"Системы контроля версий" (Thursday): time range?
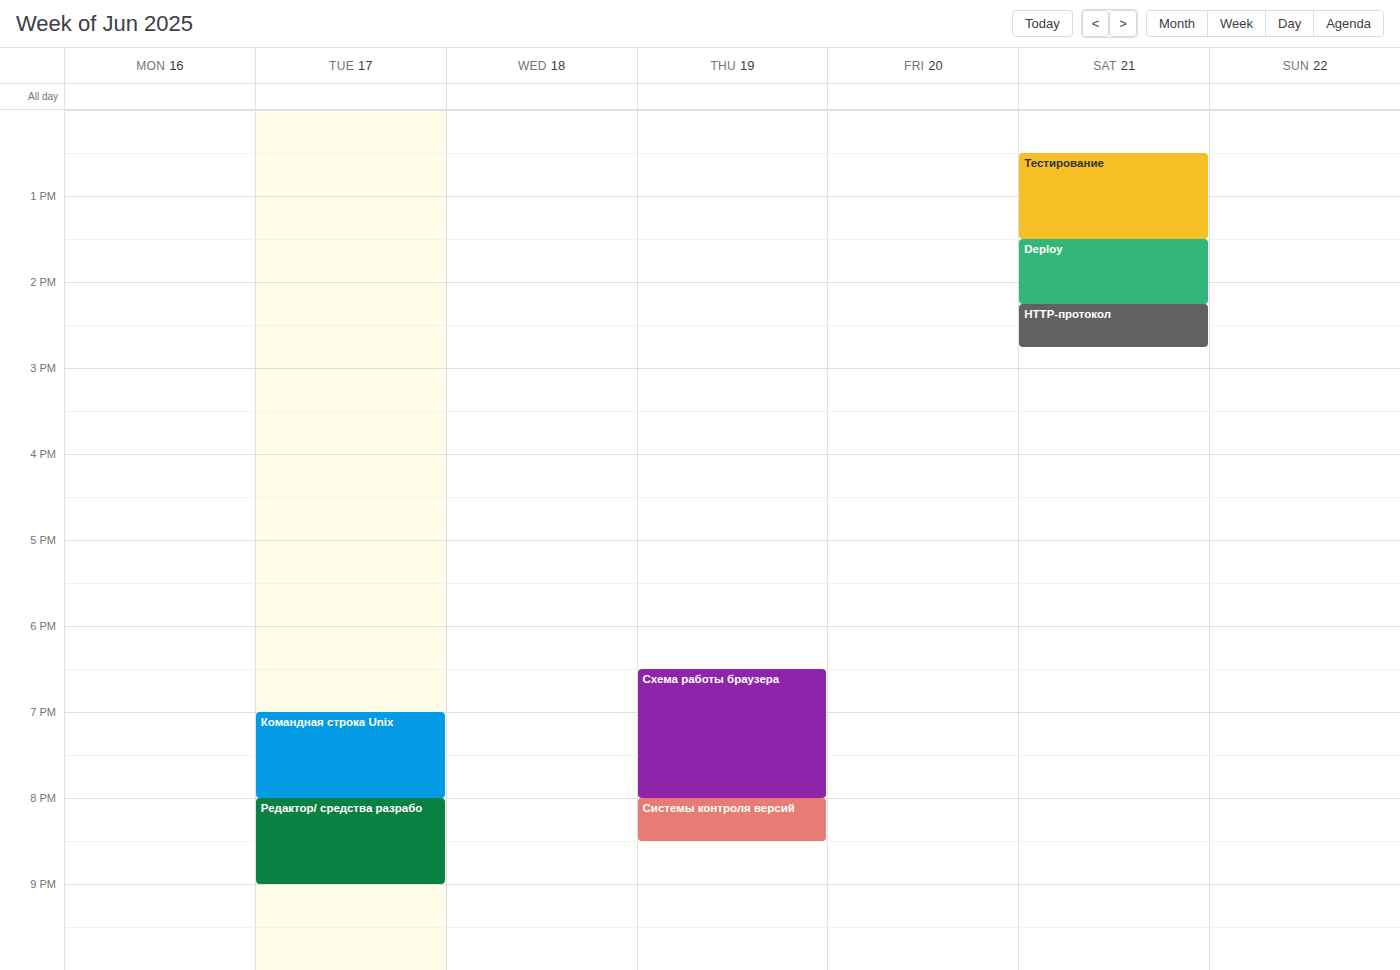
8:00 PM to 8:30 PM